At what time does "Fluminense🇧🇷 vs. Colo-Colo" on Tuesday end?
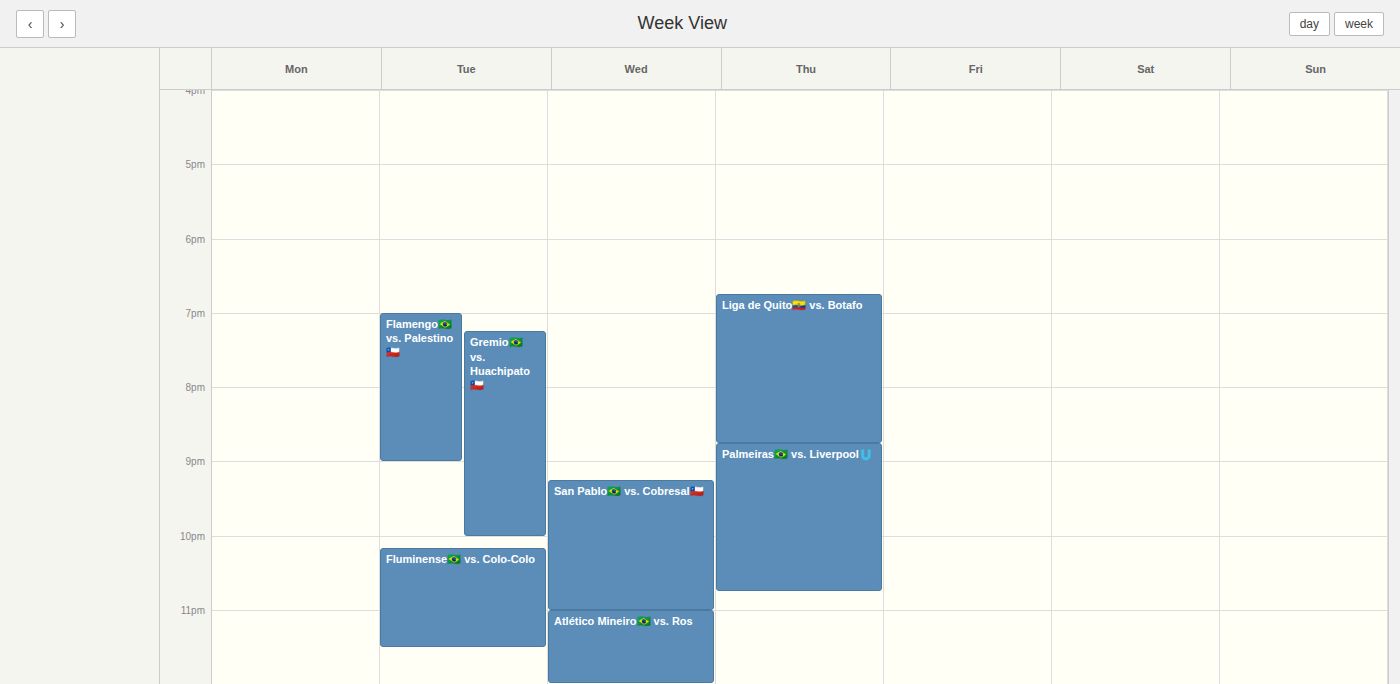
11:30 PM